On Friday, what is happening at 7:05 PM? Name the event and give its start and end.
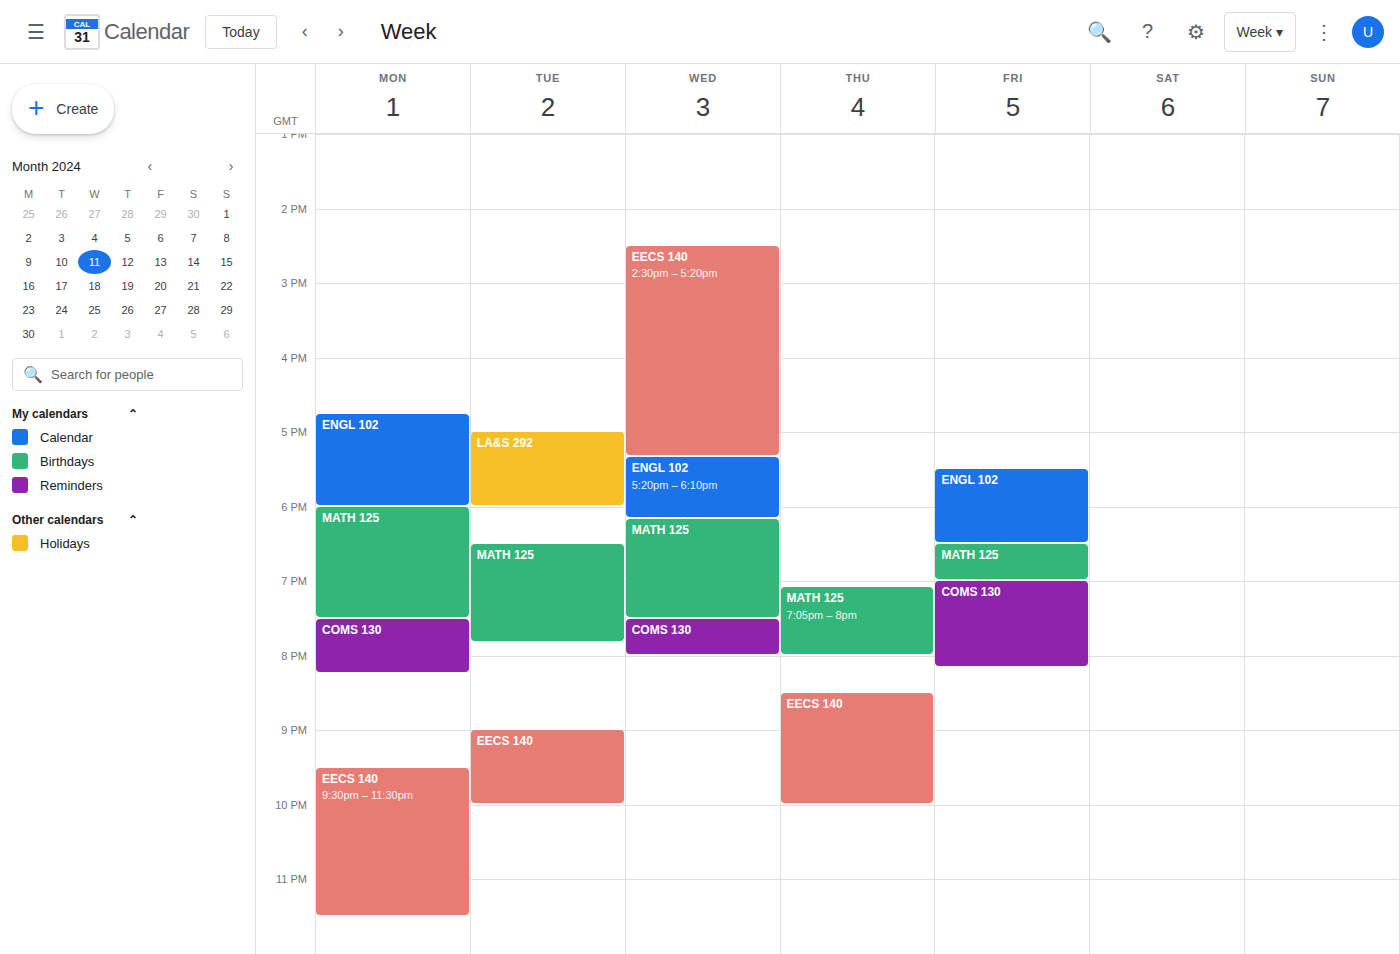
"COMS 130", 7:00 PM to 8:10 PM